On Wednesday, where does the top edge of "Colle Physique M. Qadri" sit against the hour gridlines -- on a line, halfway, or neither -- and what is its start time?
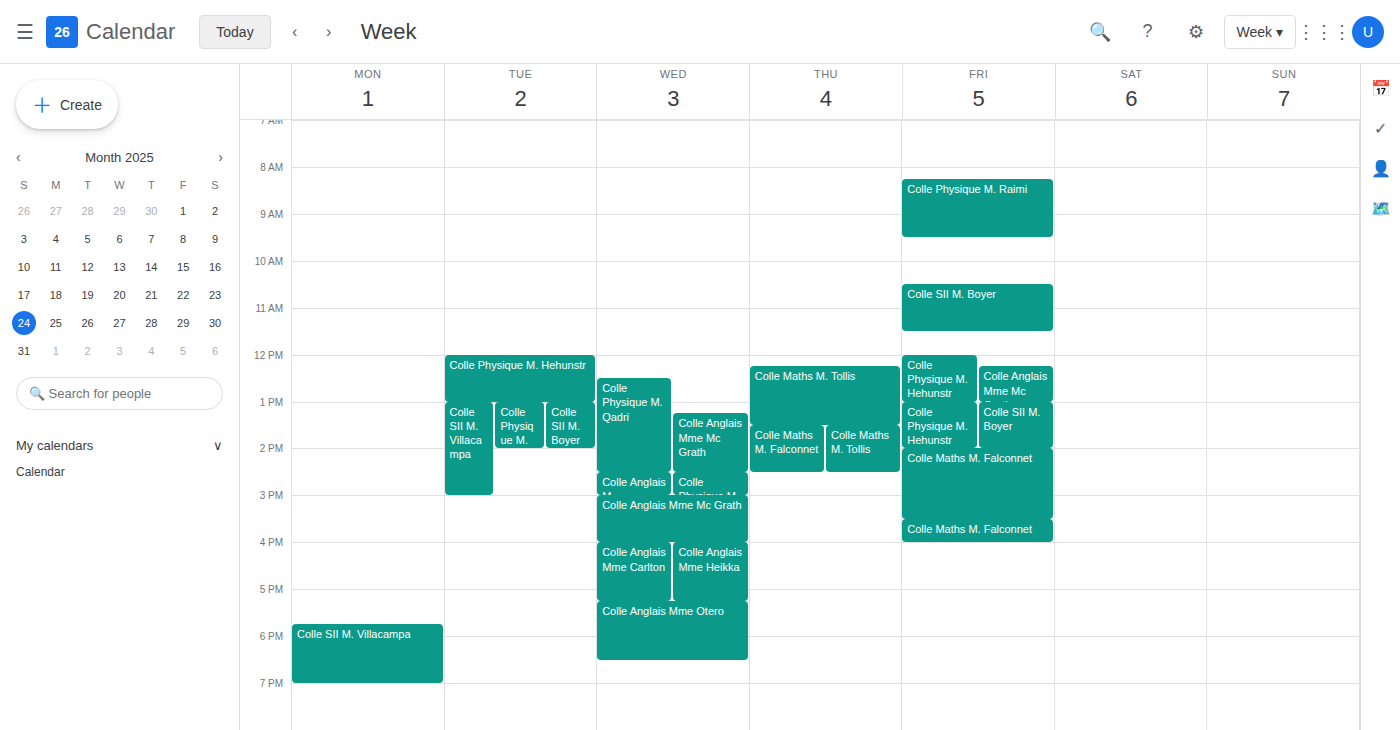
12:30 PM -- halfway between the 12 PM and 1 PM lines.